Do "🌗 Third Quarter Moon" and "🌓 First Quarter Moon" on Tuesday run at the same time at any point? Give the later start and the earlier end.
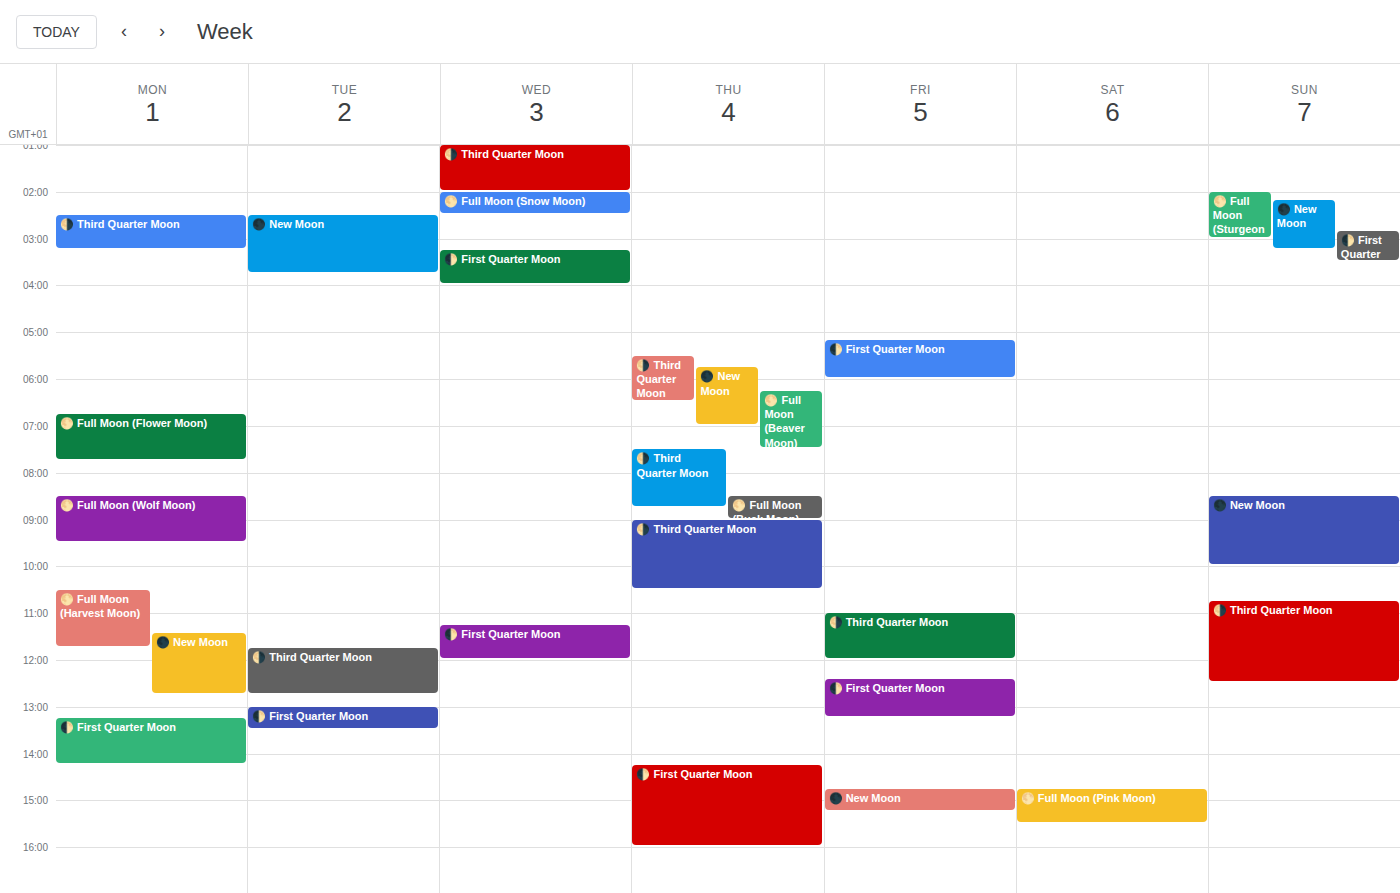
"🌗 Third Quarter Moon" ends at 12:45 PM and "🌓 First Quarter Moon" starts at 1:00 PM -- no overlap.